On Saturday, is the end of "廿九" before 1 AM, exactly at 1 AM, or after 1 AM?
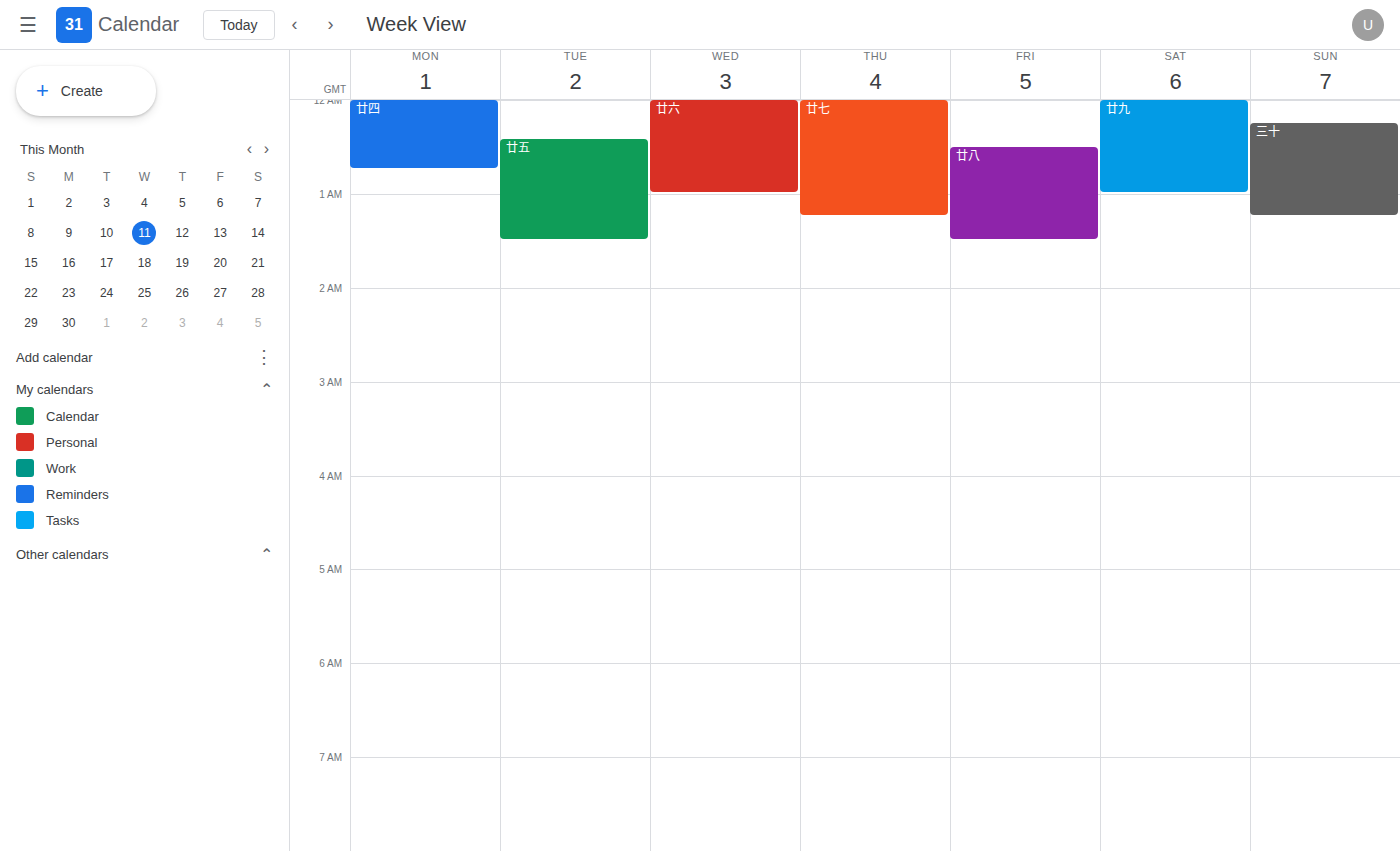
1:00 AM -- exactly at 1 AM, on the 1 AM line.